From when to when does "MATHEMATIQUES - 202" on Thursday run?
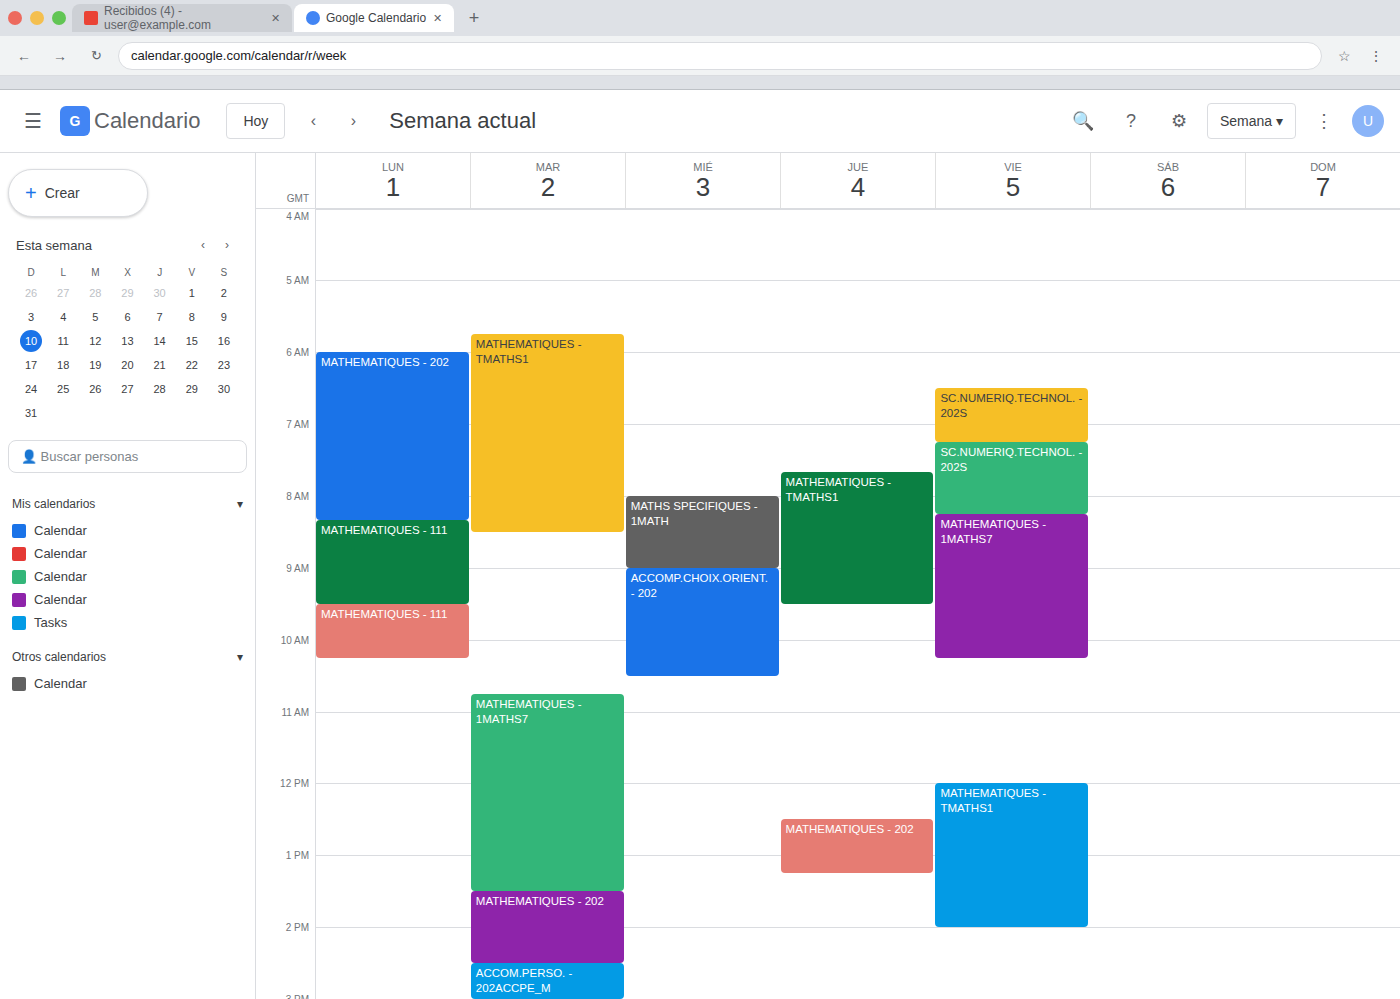
12:30 to 13:15